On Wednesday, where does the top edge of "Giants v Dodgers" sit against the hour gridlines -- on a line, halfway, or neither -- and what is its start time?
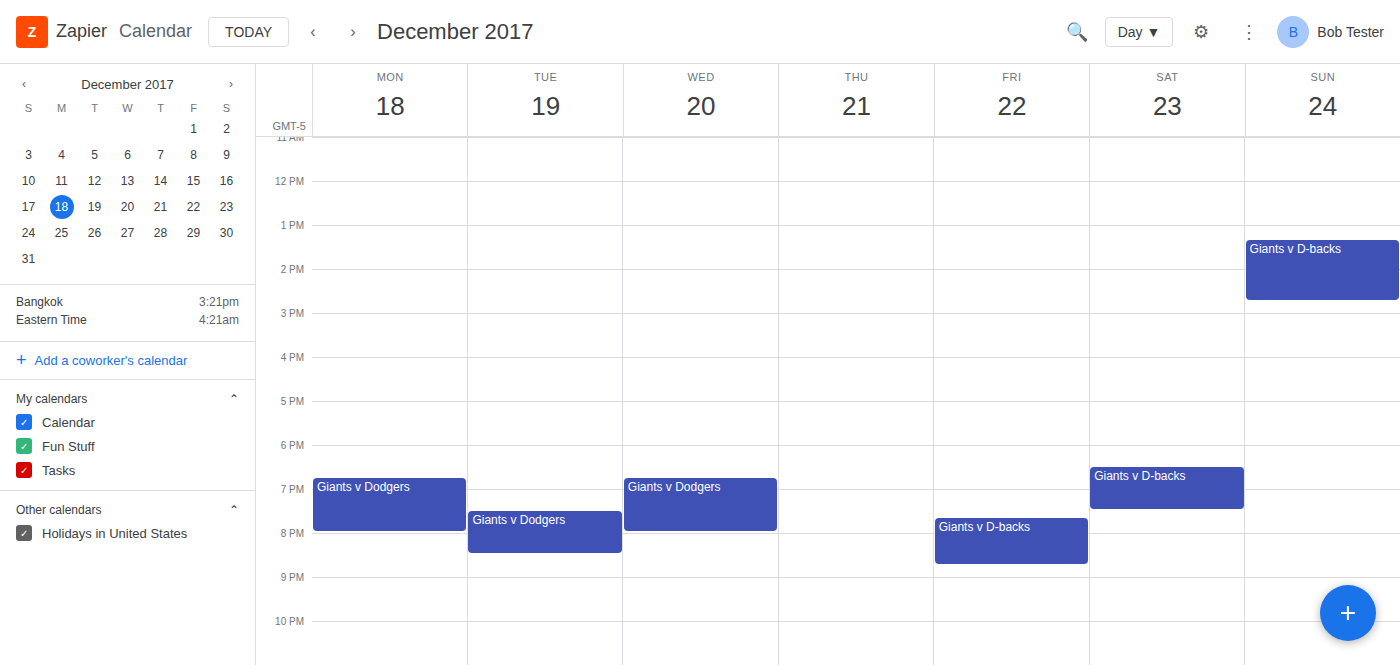
6:45 PM -- neither: three quarters of the way from the 6 PM line to the 7 PM line.